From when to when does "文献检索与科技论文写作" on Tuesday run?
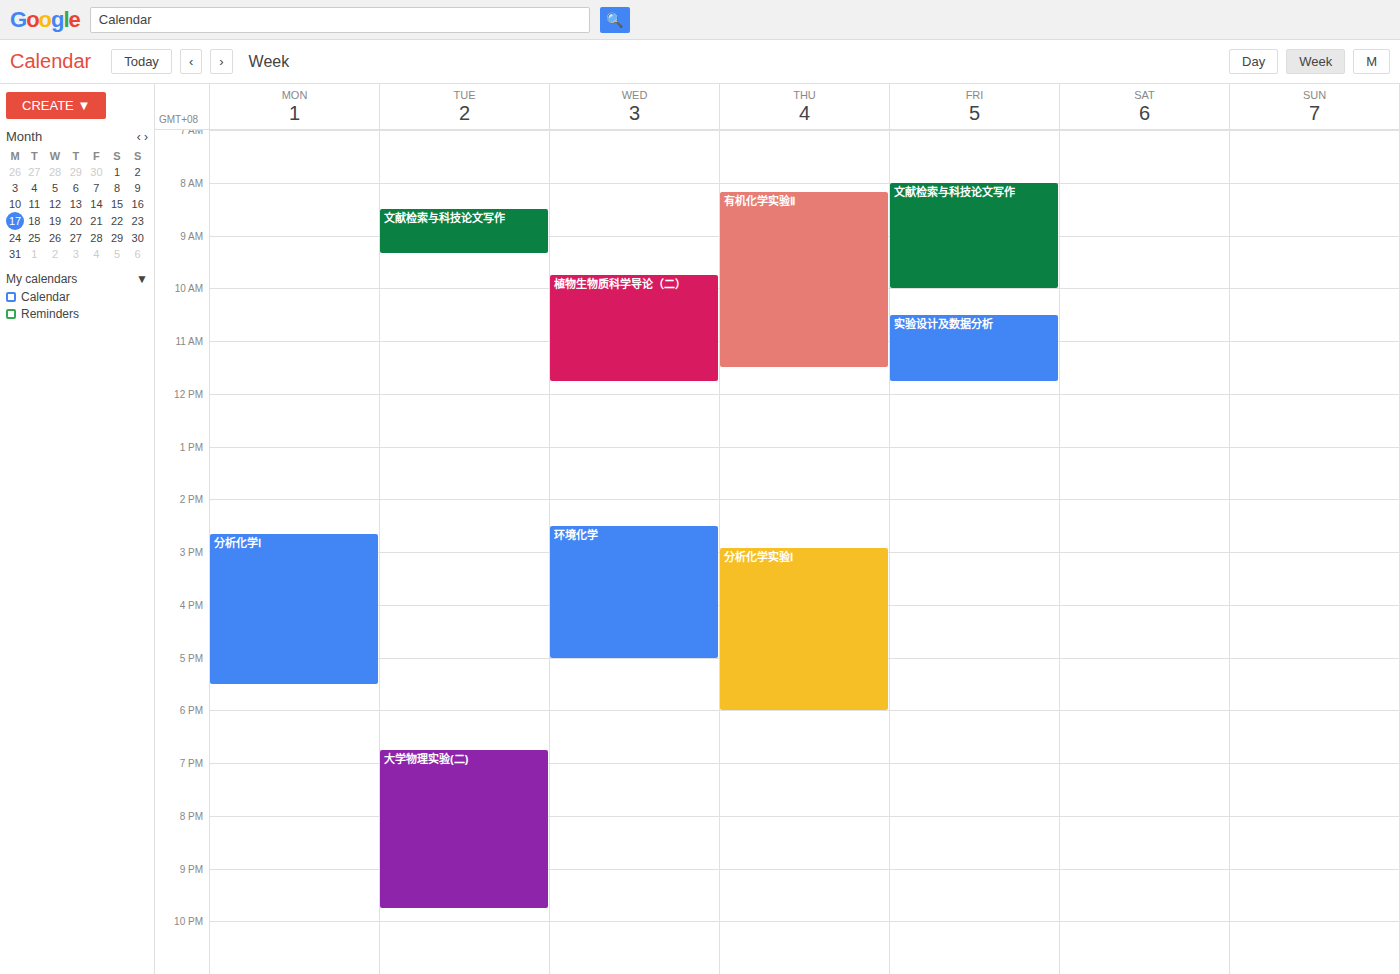
8:30 AM to 9:20 AM